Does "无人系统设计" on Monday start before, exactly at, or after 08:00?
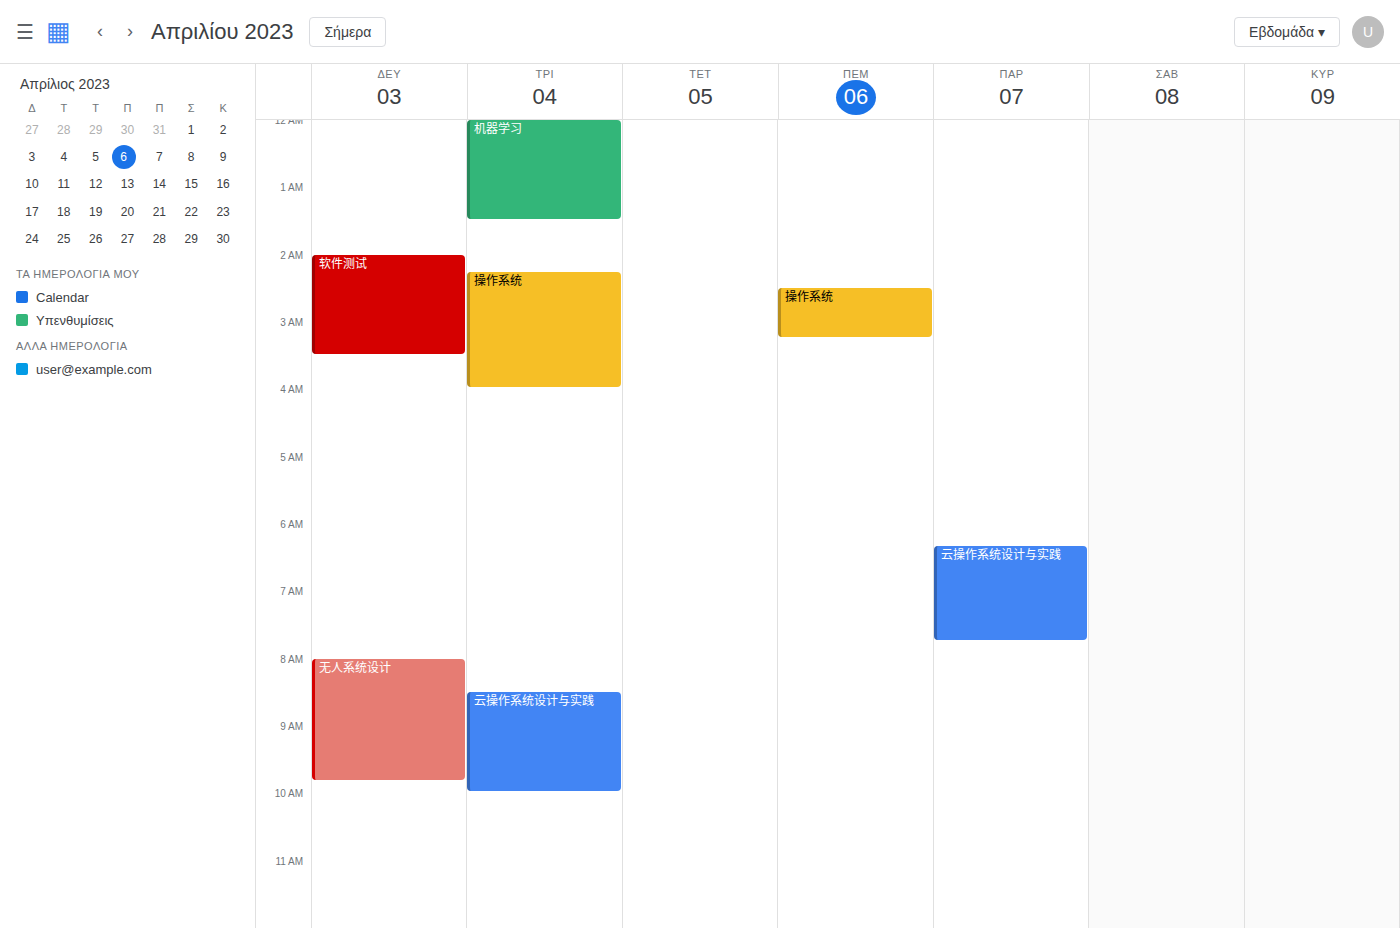
08:00 -- exactly at 08:00, on the 08:00 line.